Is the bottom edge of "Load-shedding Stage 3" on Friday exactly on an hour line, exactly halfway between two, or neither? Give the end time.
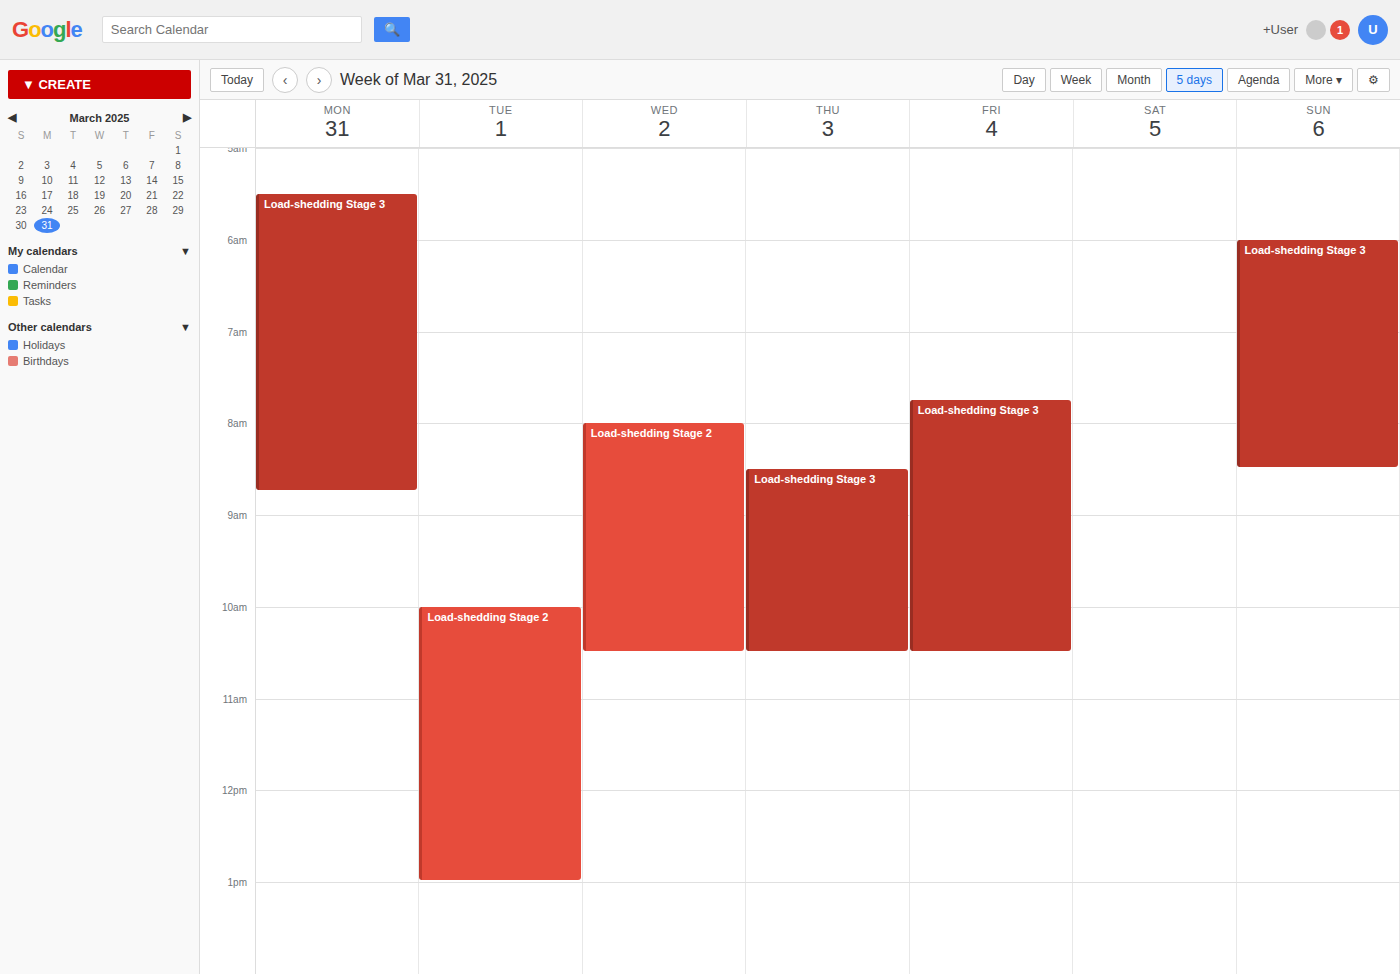
10:30 AM -- halfway between the 10 AM and 11 AM lines.